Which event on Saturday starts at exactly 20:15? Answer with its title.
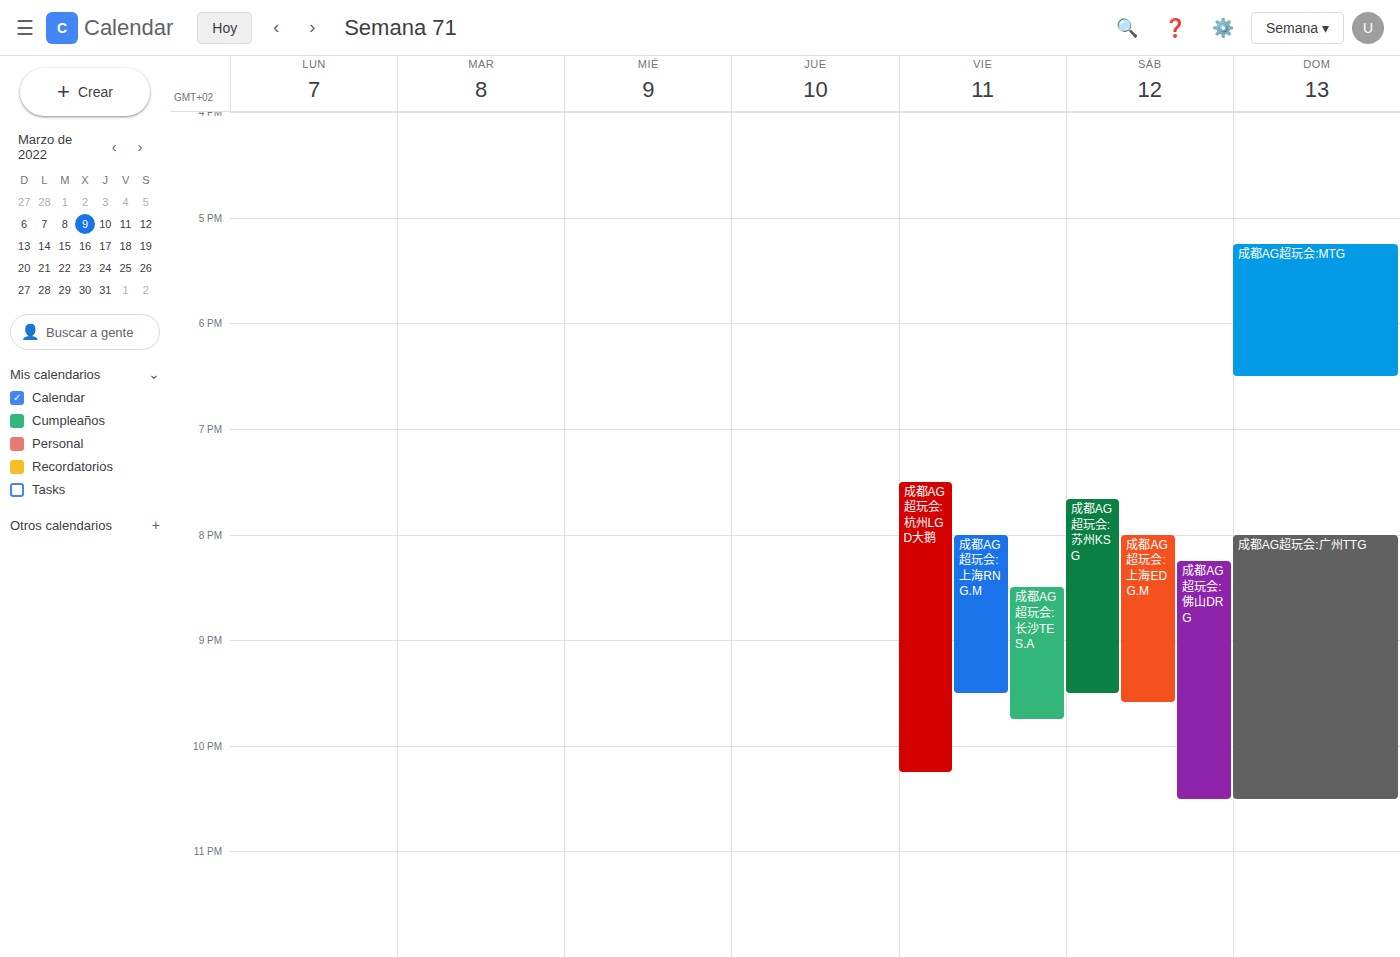
"成都AG超玩会:佛山DRG"